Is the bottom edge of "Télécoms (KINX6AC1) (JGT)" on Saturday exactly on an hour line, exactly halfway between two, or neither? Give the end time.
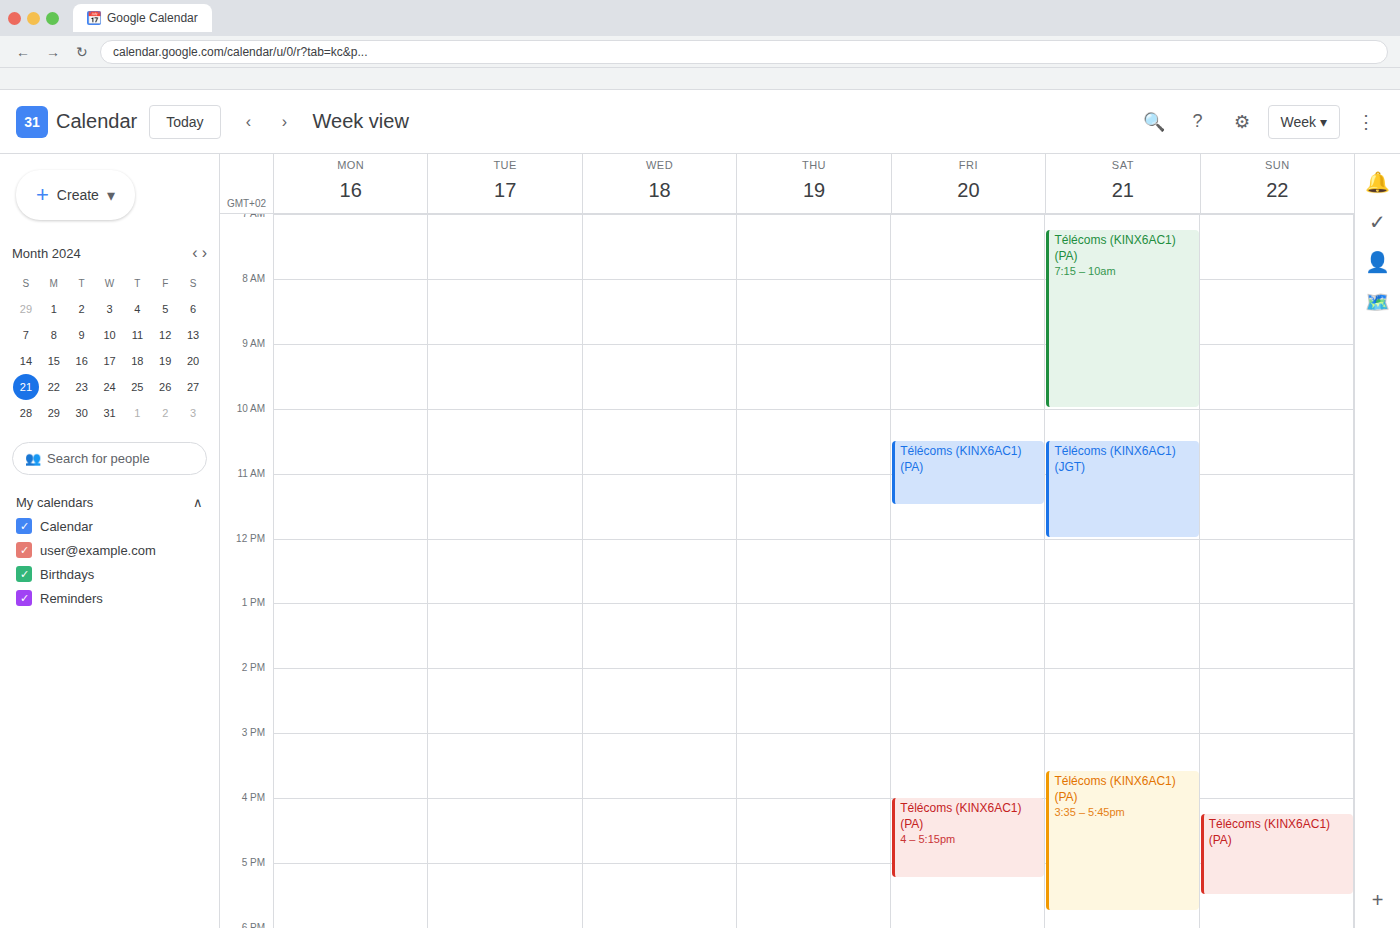
12:00 -- exactly on the 12:00 line.